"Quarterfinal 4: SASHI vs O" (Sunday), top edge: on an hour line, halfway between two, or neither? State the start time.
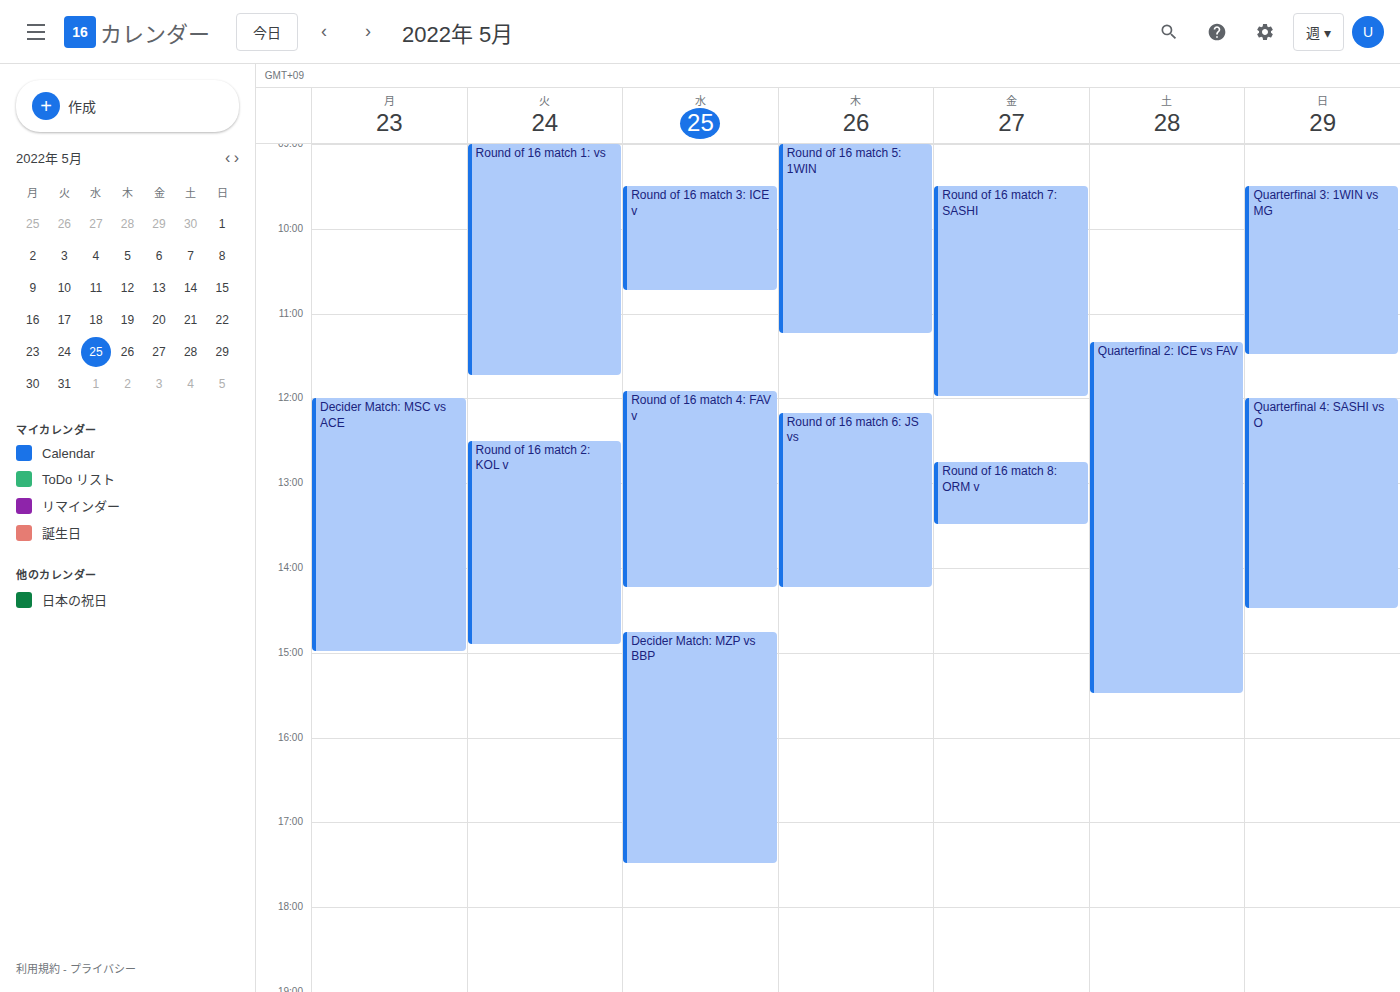
12:00 PM -- exactly on the 12 PM line.